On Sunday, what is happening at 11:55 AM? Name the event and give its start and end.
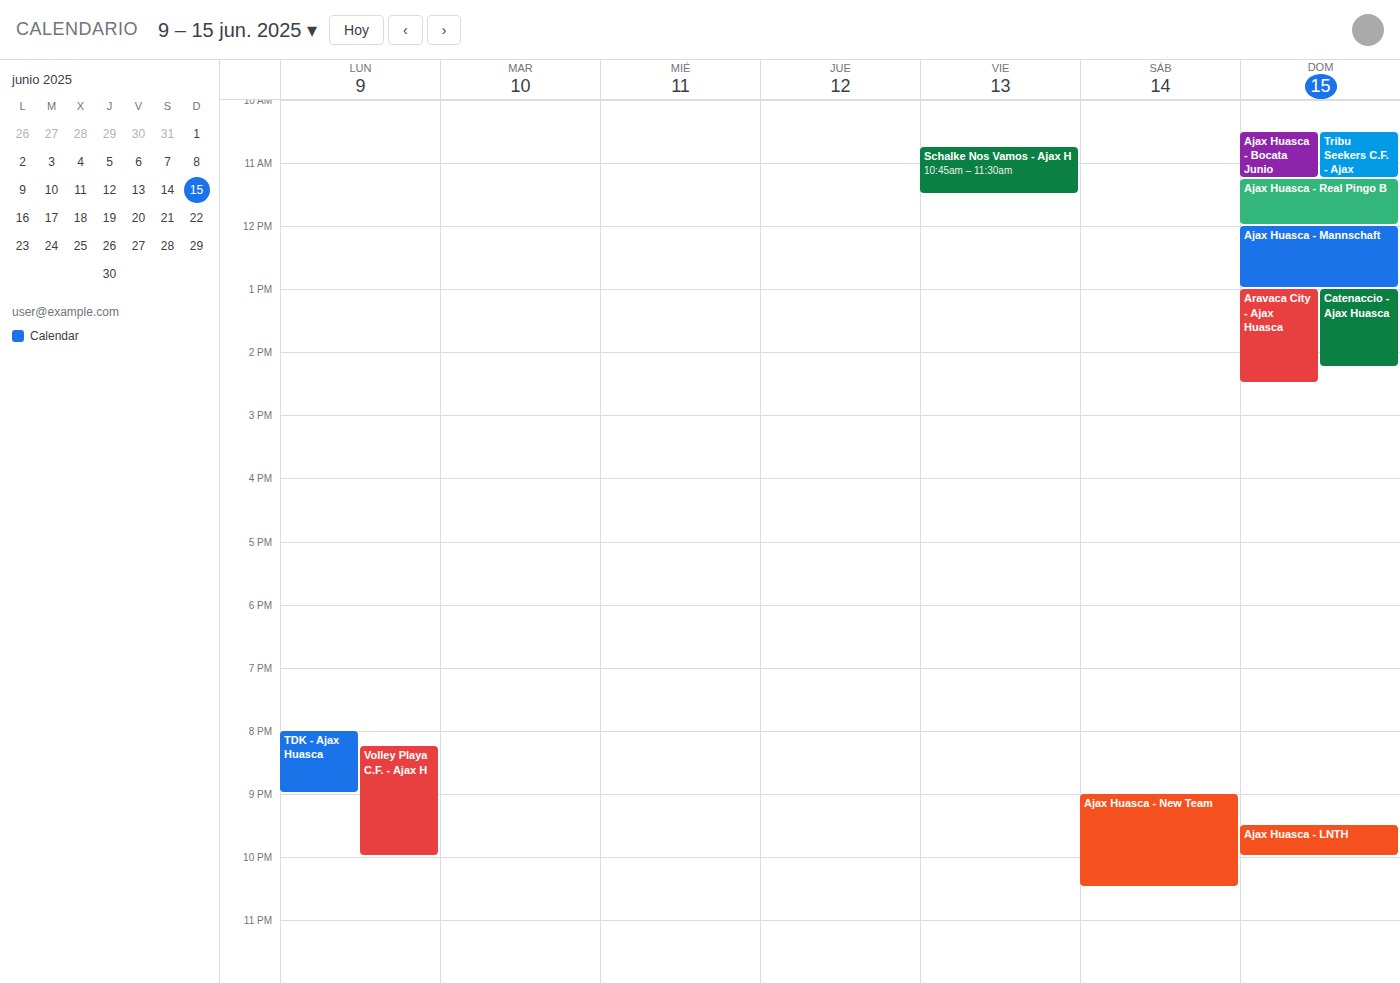
"Ajax Huasca - Real Pingo B", 11:15 AM to 12:00 PM